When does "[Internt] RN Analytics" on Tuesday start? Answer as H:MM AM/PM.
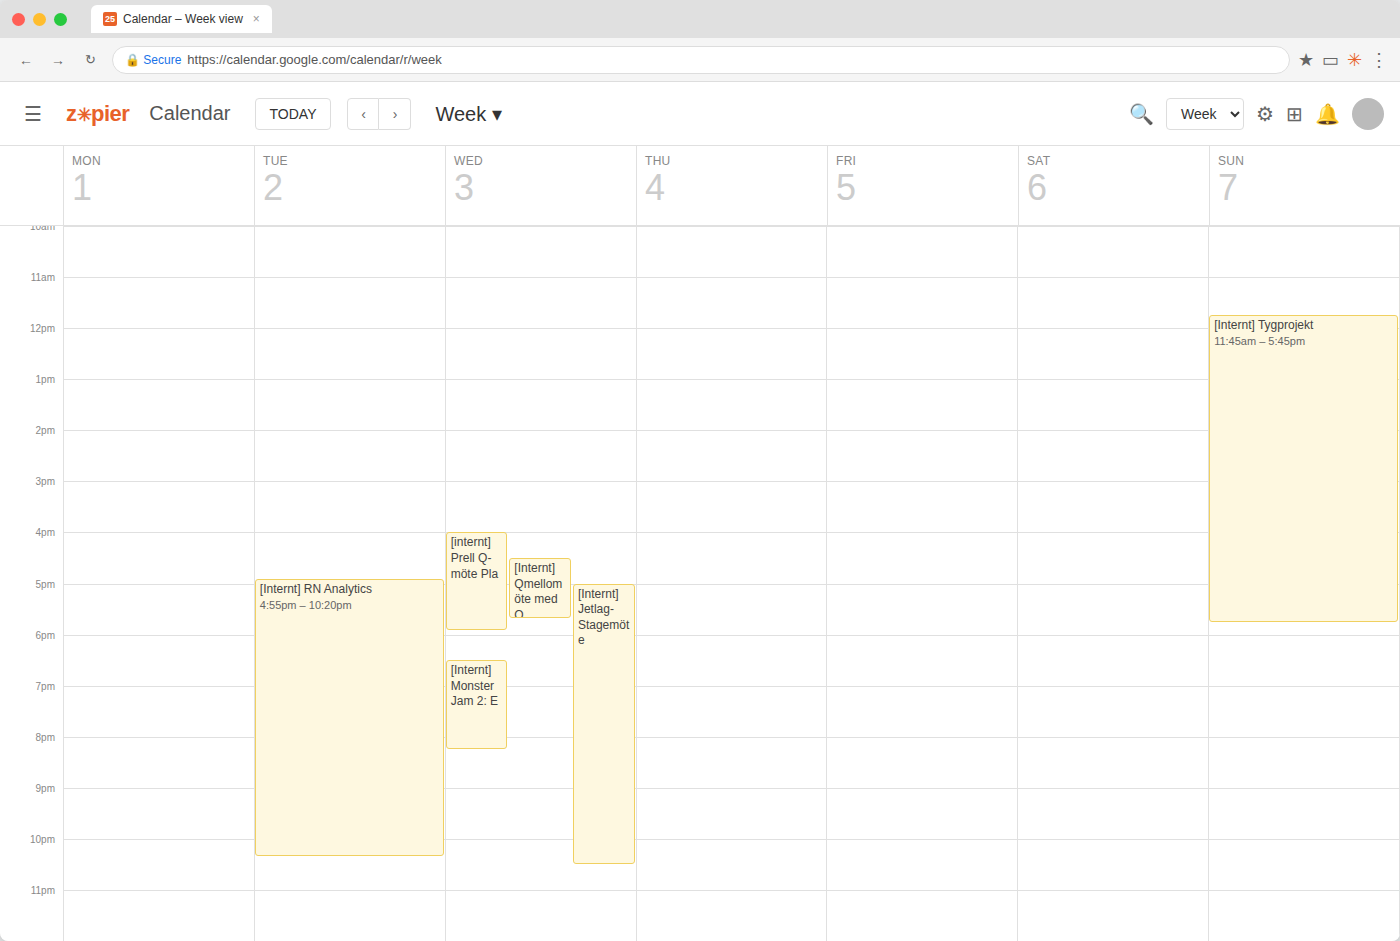
4:55 PM